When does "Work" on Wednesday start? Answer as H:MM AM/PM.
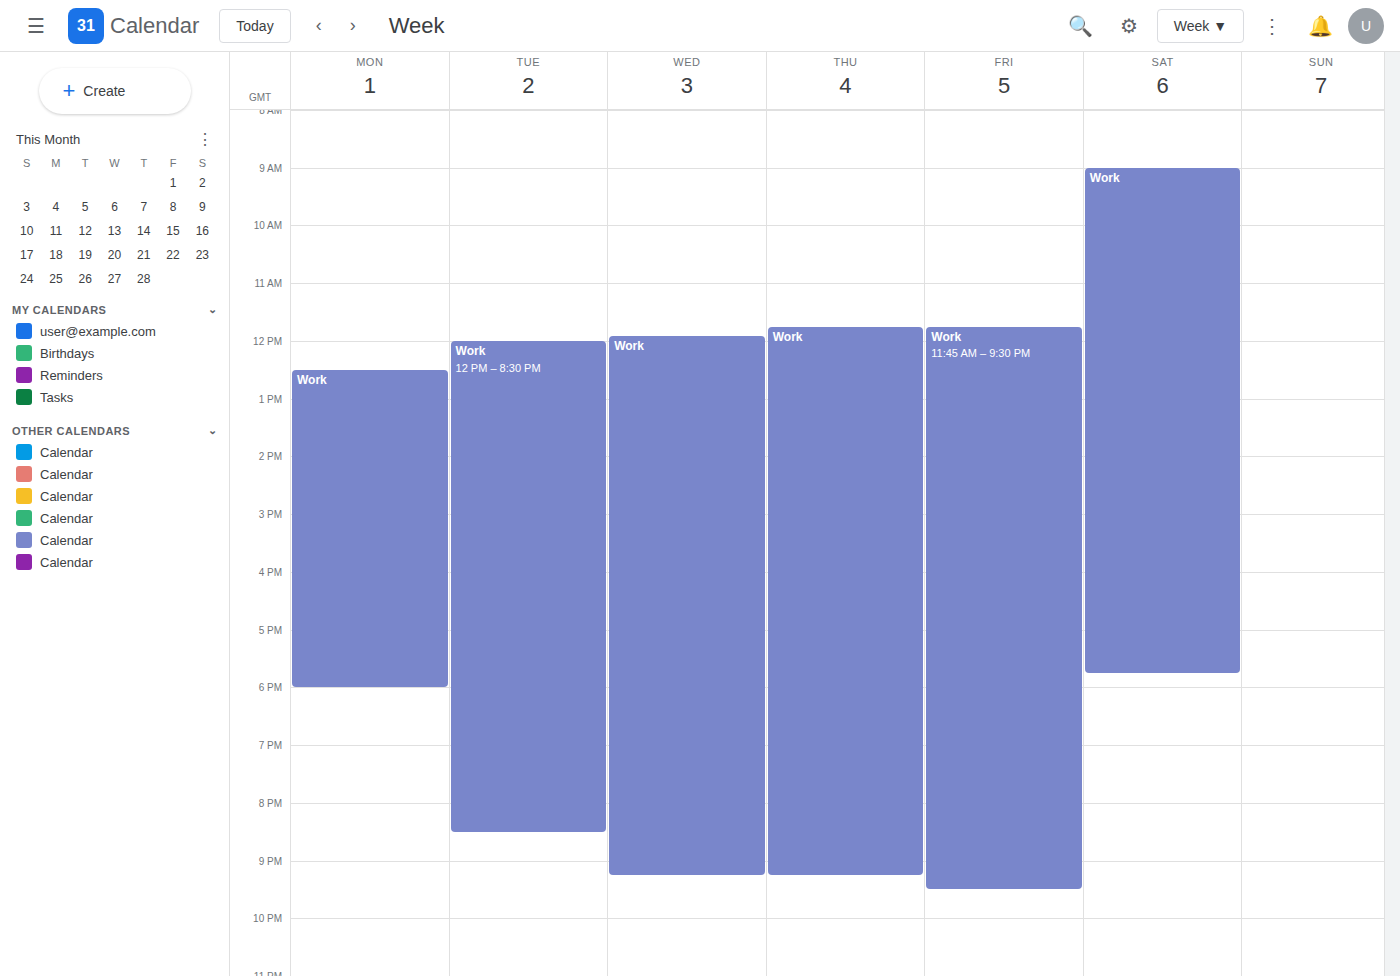
11:55 AM